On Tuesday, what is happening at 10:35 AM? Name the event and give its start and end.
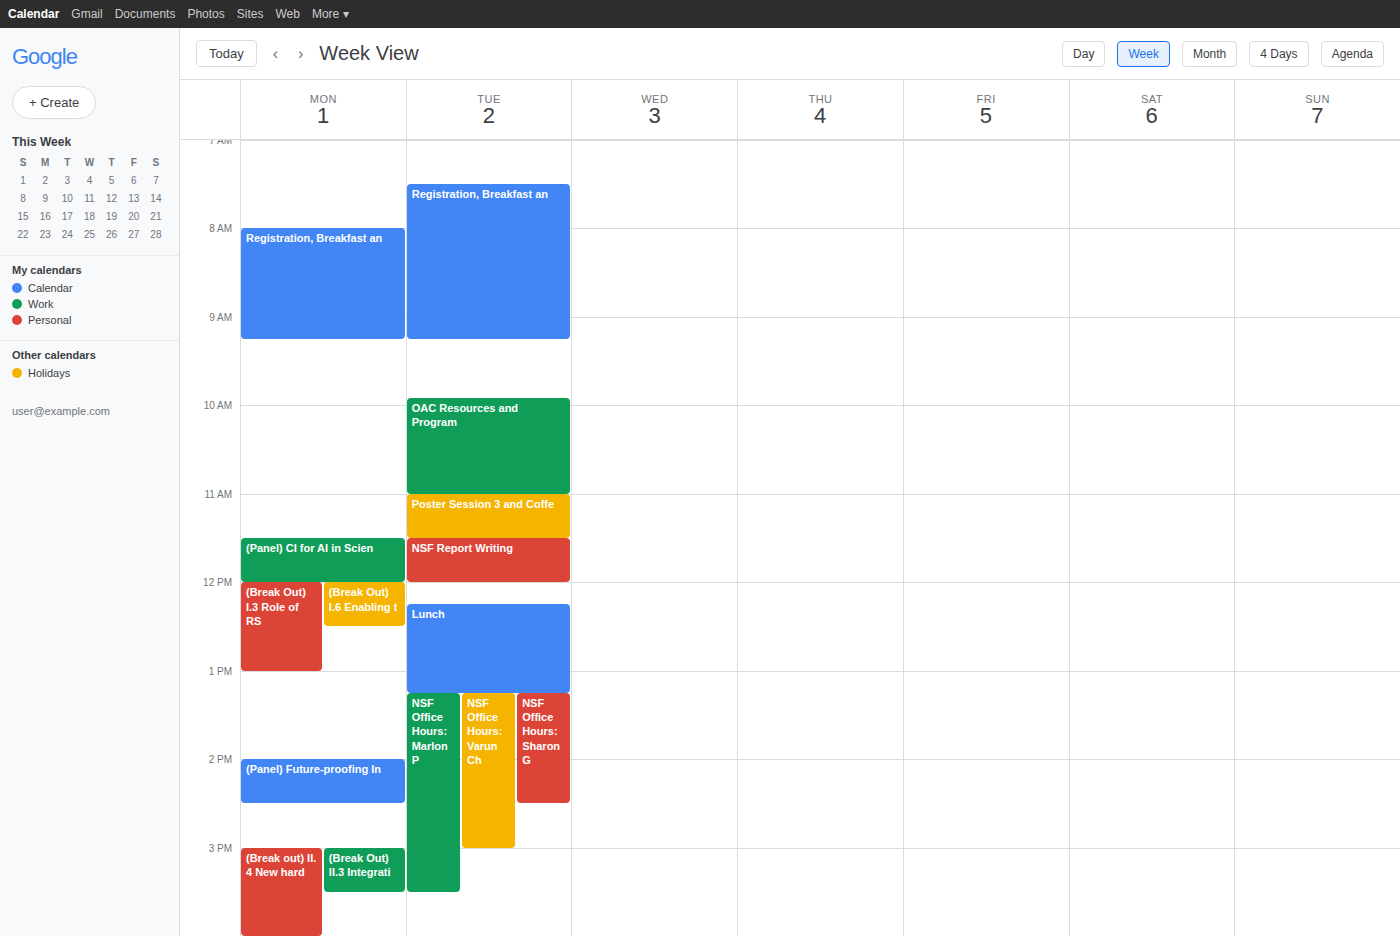
"OAC Resources and Program", 9:55 AM to 11:00 AM